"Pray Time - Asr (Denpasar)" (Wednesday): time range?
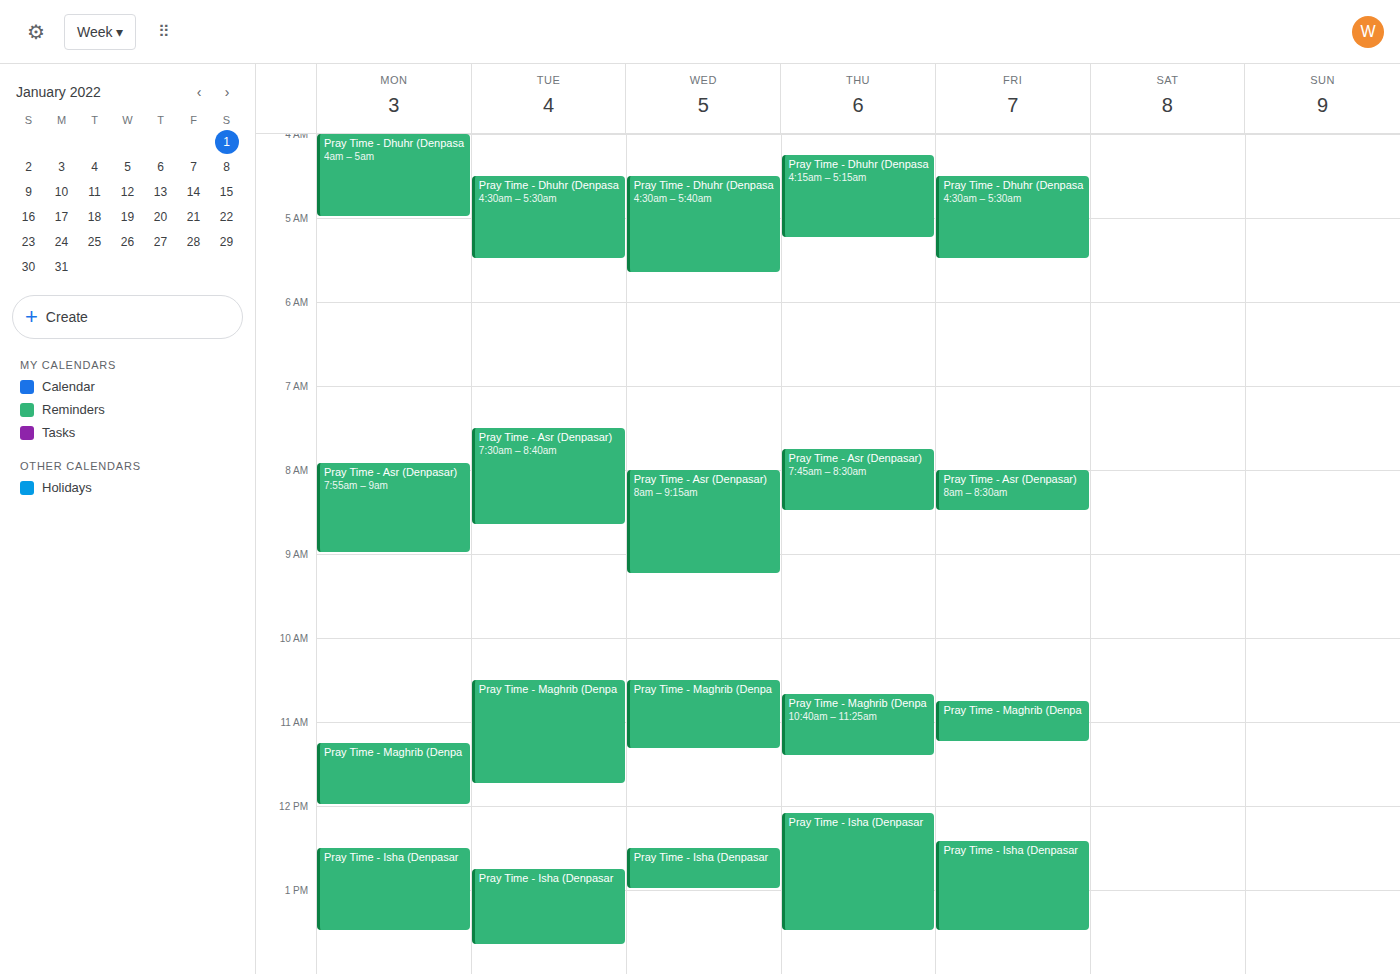
8:00 AM to 9:15 AM